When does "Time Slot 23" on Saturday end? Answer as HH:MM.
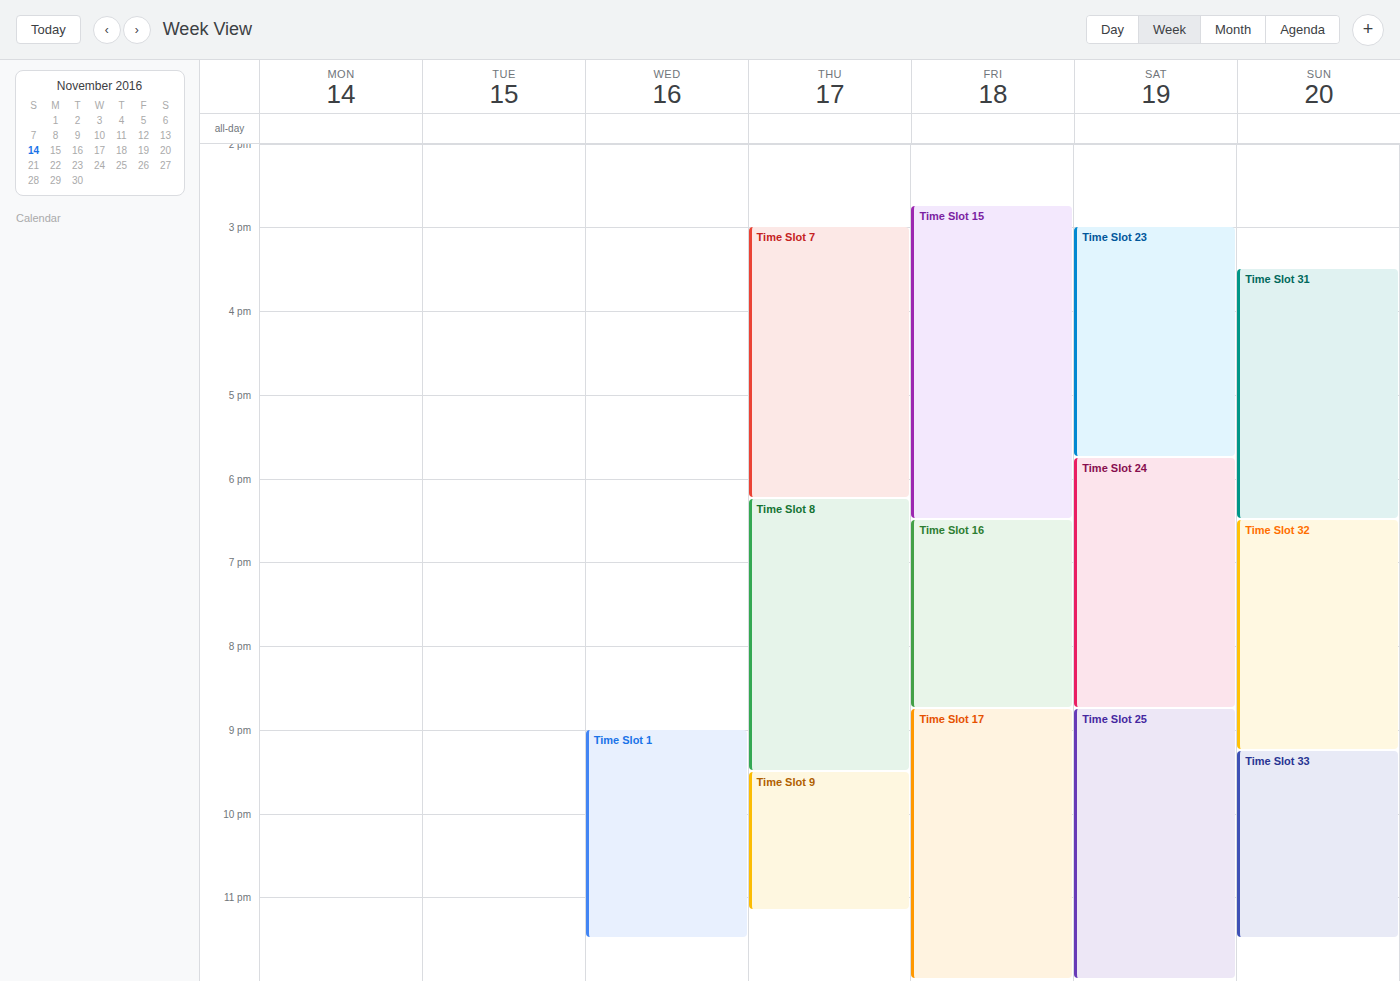
17:45